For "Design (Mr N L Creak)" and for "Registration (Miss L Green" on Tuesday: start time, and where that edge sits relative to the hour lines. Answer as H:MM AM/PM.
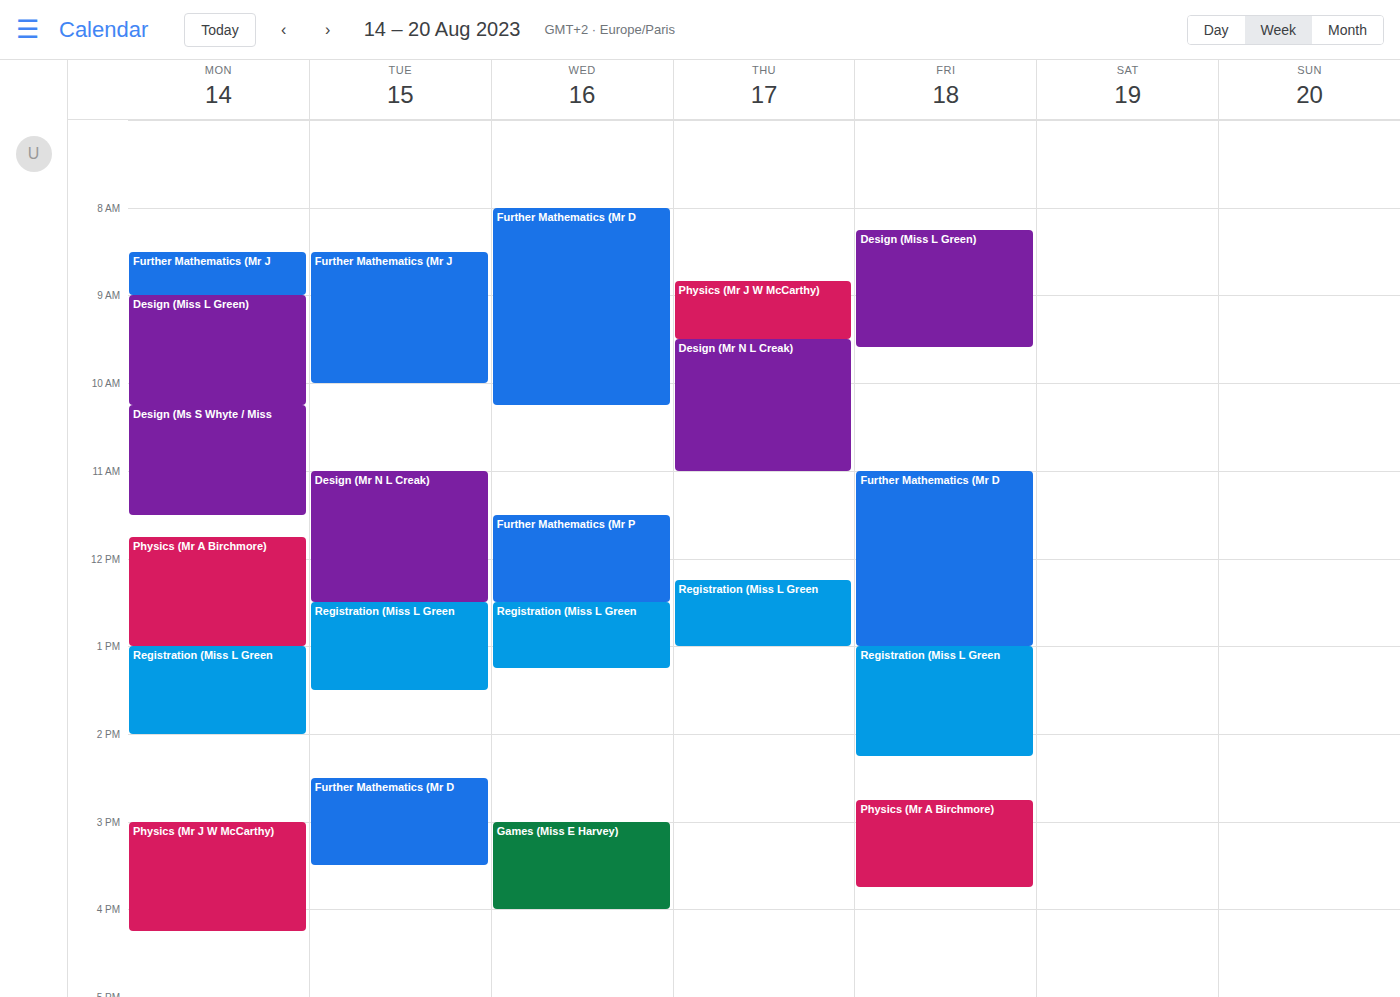
"Design (Mr N L Creak)": 11:00 AM, exactly on the 11 AM line. "Registration (Miss L Green": 12:30 PM, halfway between the 12 PM and 1 PM lines.